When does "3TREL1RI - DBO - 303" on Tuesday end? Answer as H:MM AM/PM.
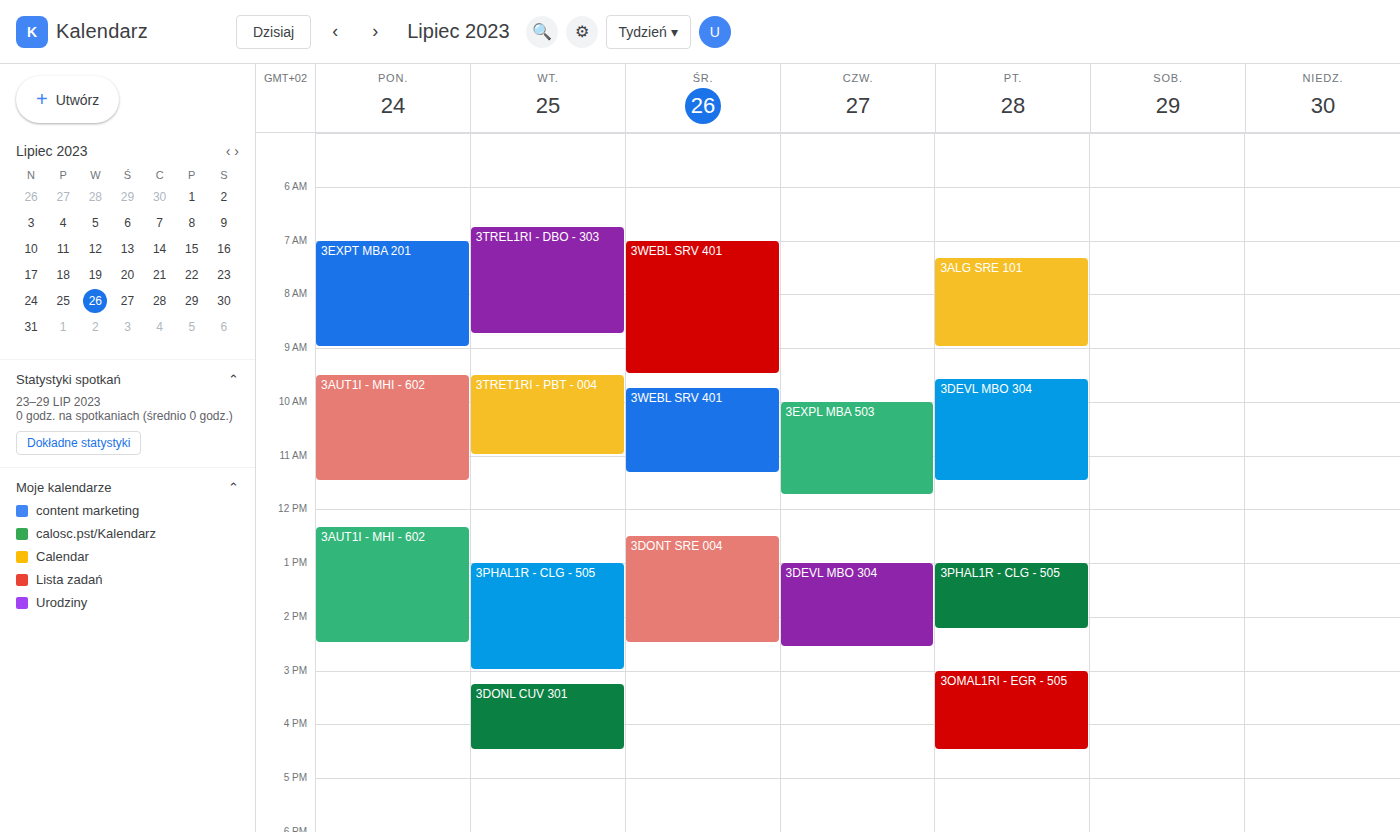
8:45 AM